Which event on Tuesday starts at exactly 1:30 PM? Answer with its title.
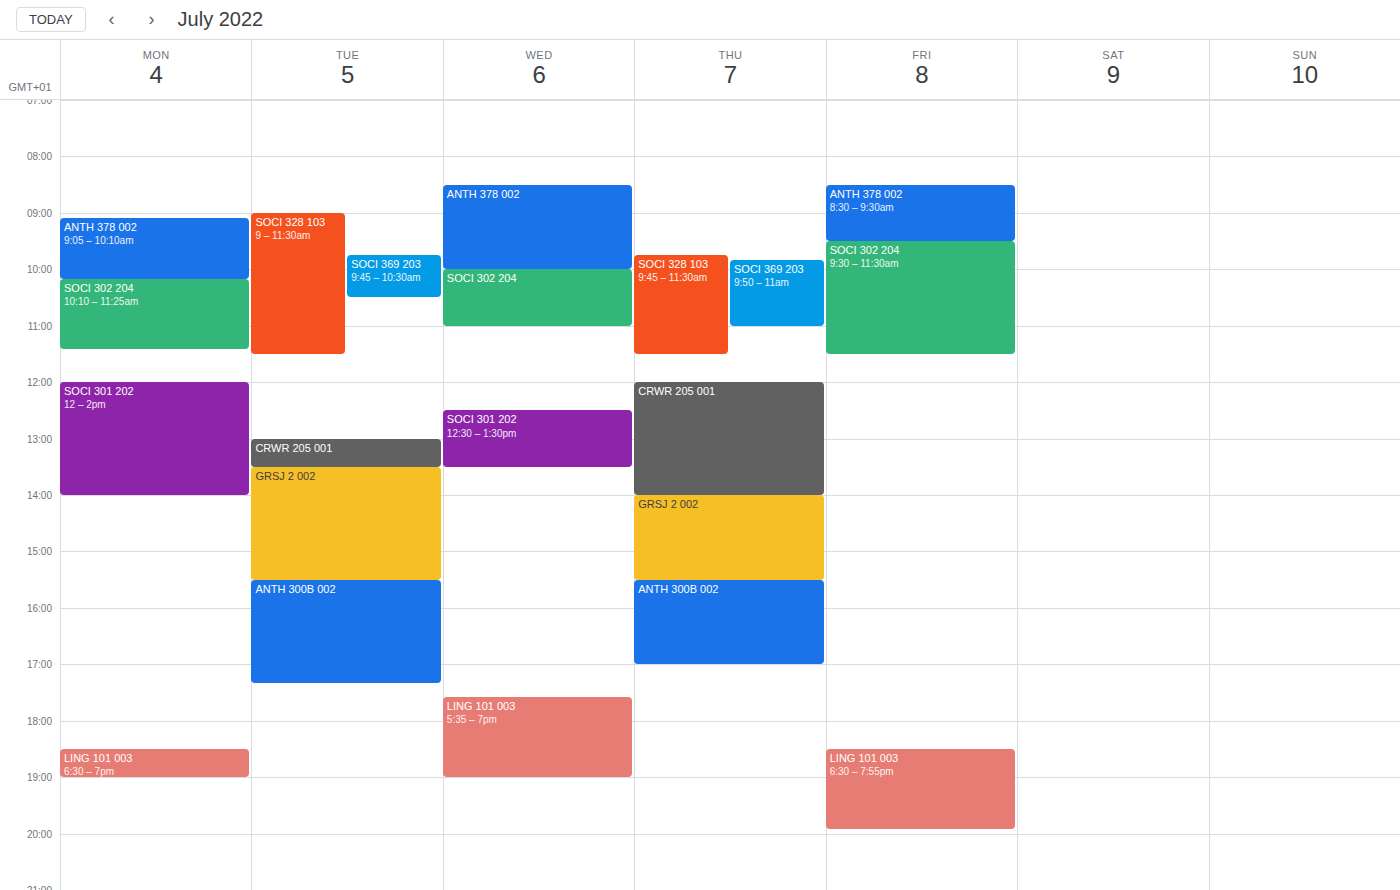
"GRSJ 2 002"